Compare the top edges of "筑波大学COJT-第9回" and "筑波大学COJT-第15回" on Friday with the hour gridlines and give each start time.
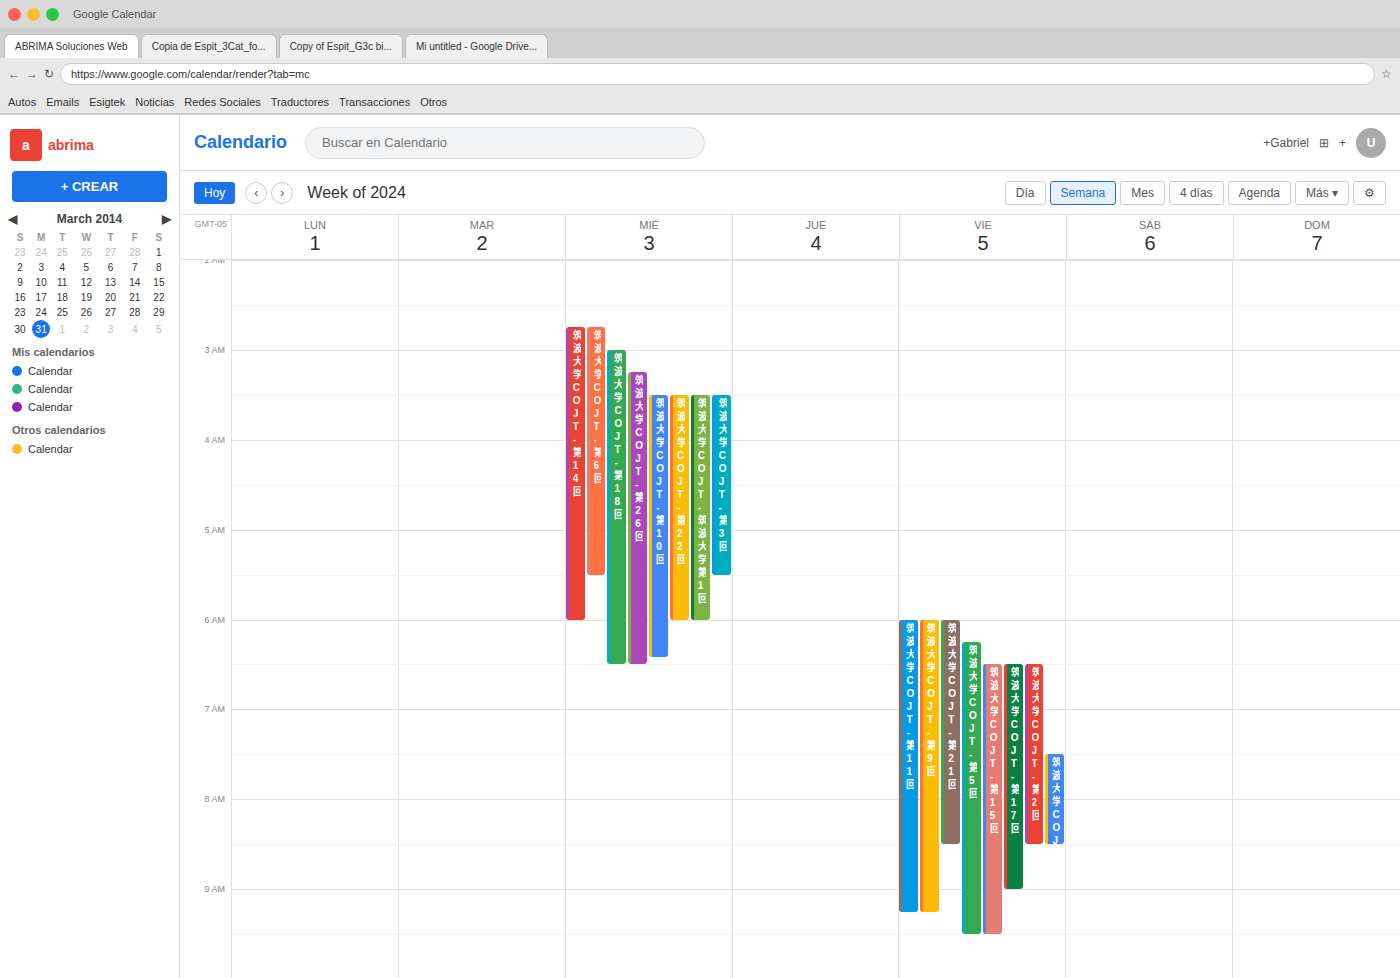
"筑波大学COJT-第9回": 6:00 AM, exactly on the 6 AM line. "筑波大学COJT-第15回": 6:30 AM, halfway between the 6 AM and 7 AM lines.